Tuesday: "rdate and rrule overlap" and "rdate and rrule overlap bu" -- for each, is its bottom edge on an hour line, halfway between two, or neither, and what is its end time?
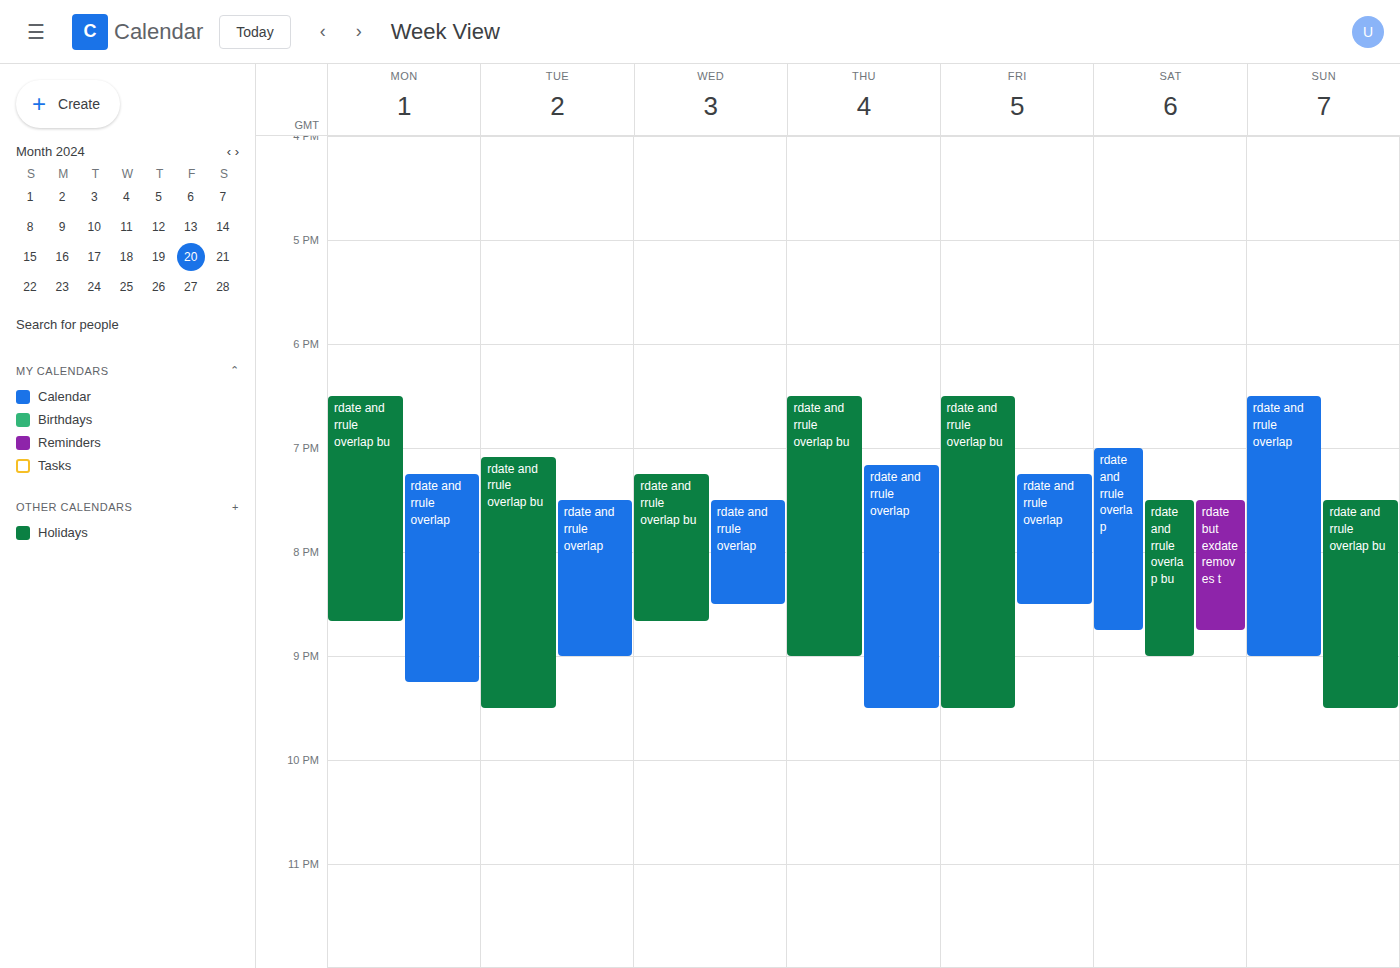
"rdate and rrule overlap": 9:00 PM, exactly on the 9 PM line. "rdate and rrule overlap bu": 9:30 PM, halfway between the 9 PM and 10 PM lines.